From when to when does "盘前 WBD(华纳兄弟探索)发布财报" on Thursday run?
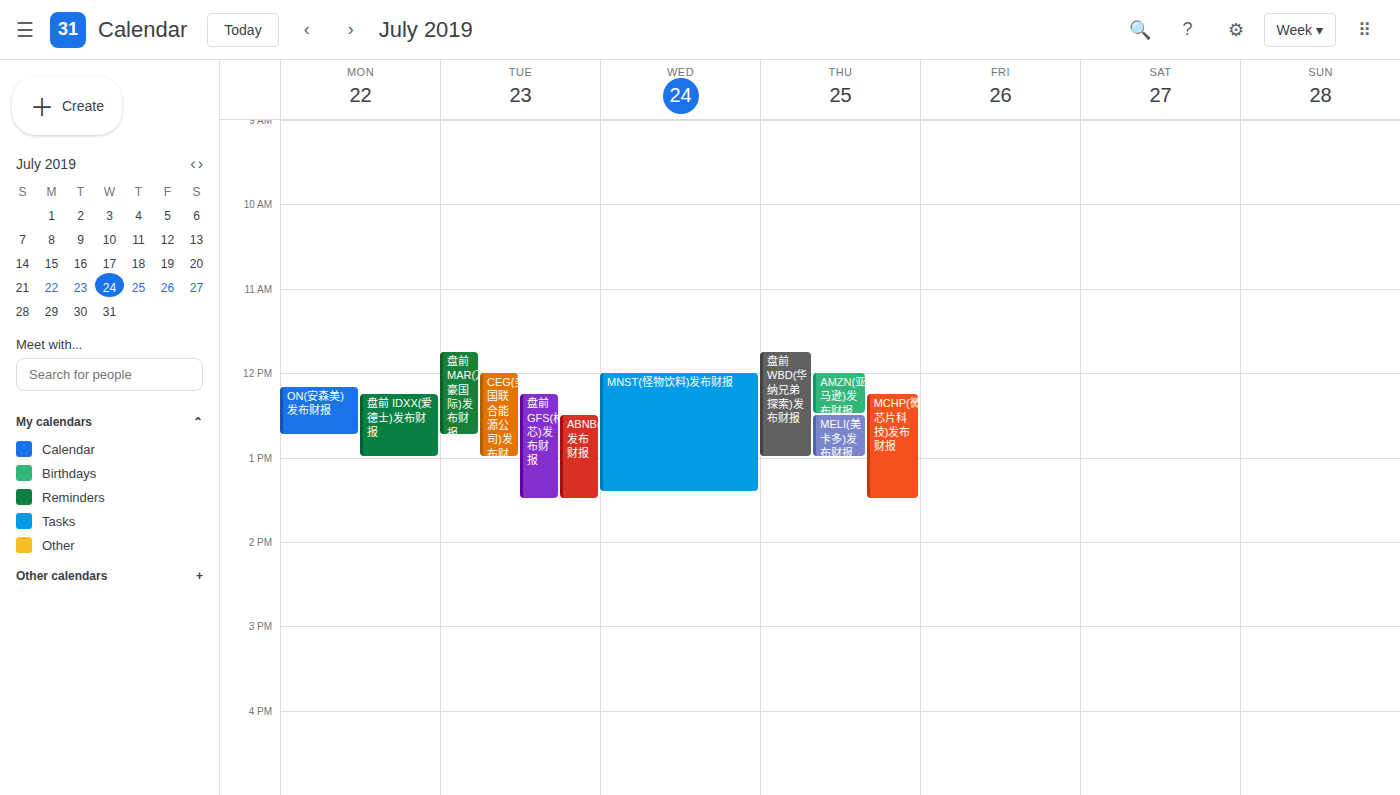
11:45 AM to 1:00 PM